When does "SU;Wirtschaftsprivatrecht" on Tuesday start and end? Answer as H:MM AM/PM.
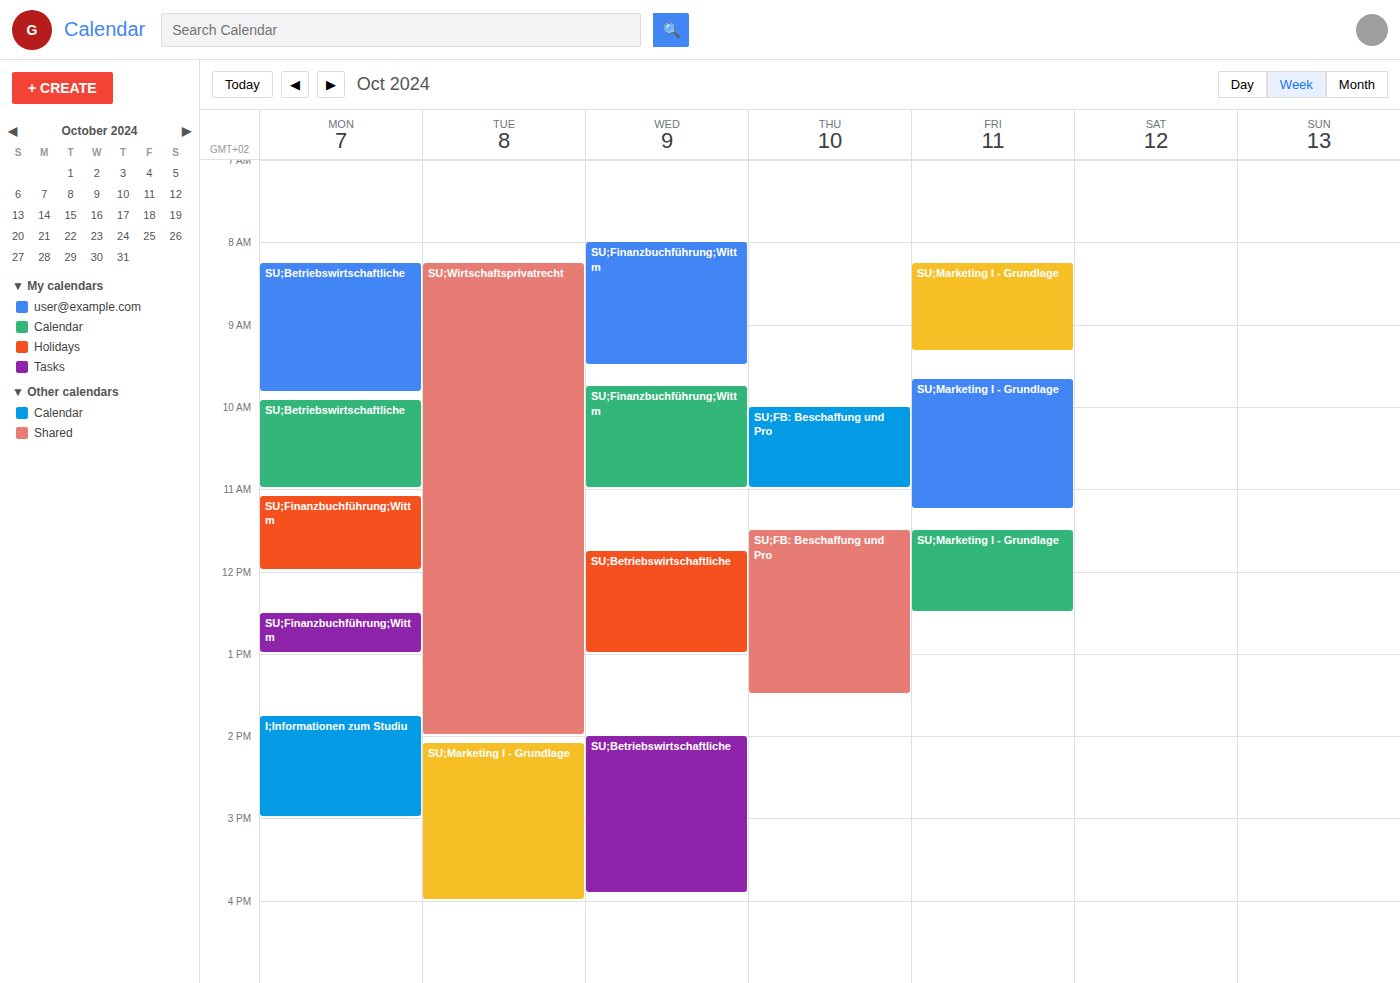
8:15 AM to 2:00 PM